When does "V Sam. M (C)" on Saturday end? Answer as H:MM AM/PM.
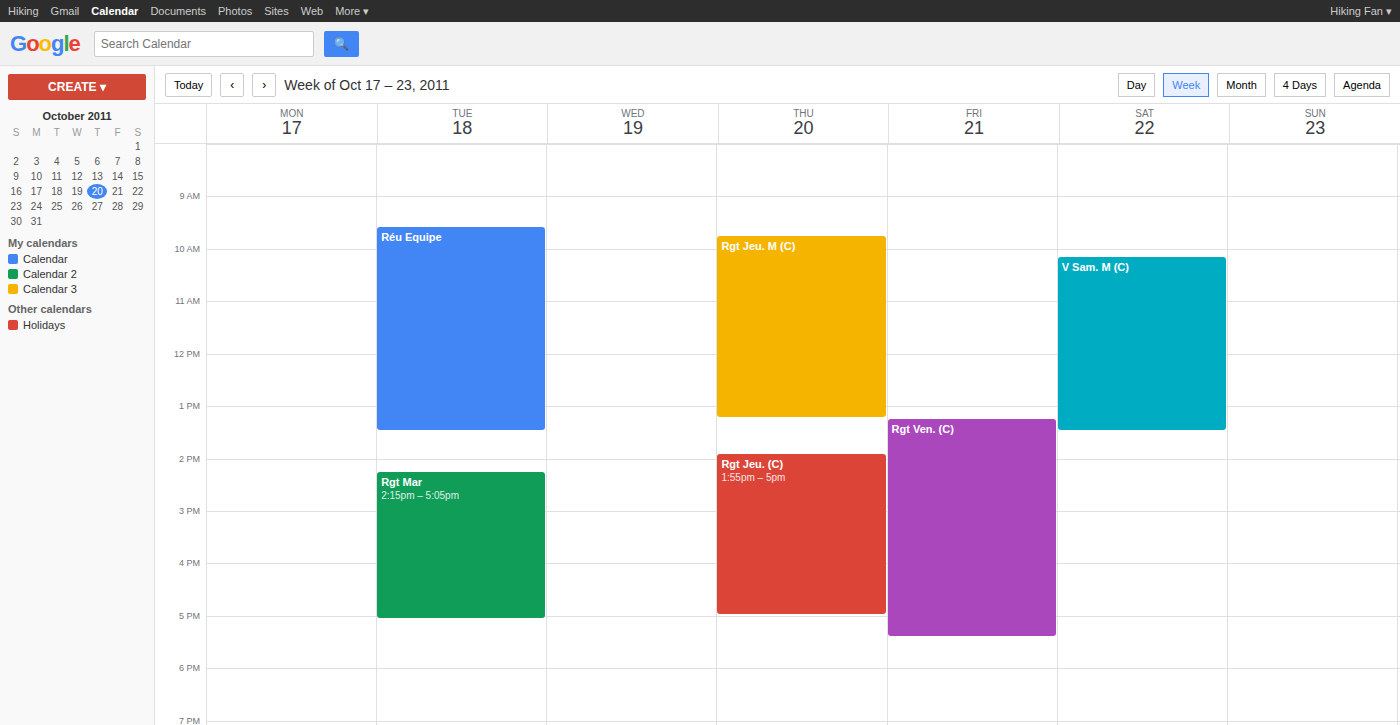
1:30 PM